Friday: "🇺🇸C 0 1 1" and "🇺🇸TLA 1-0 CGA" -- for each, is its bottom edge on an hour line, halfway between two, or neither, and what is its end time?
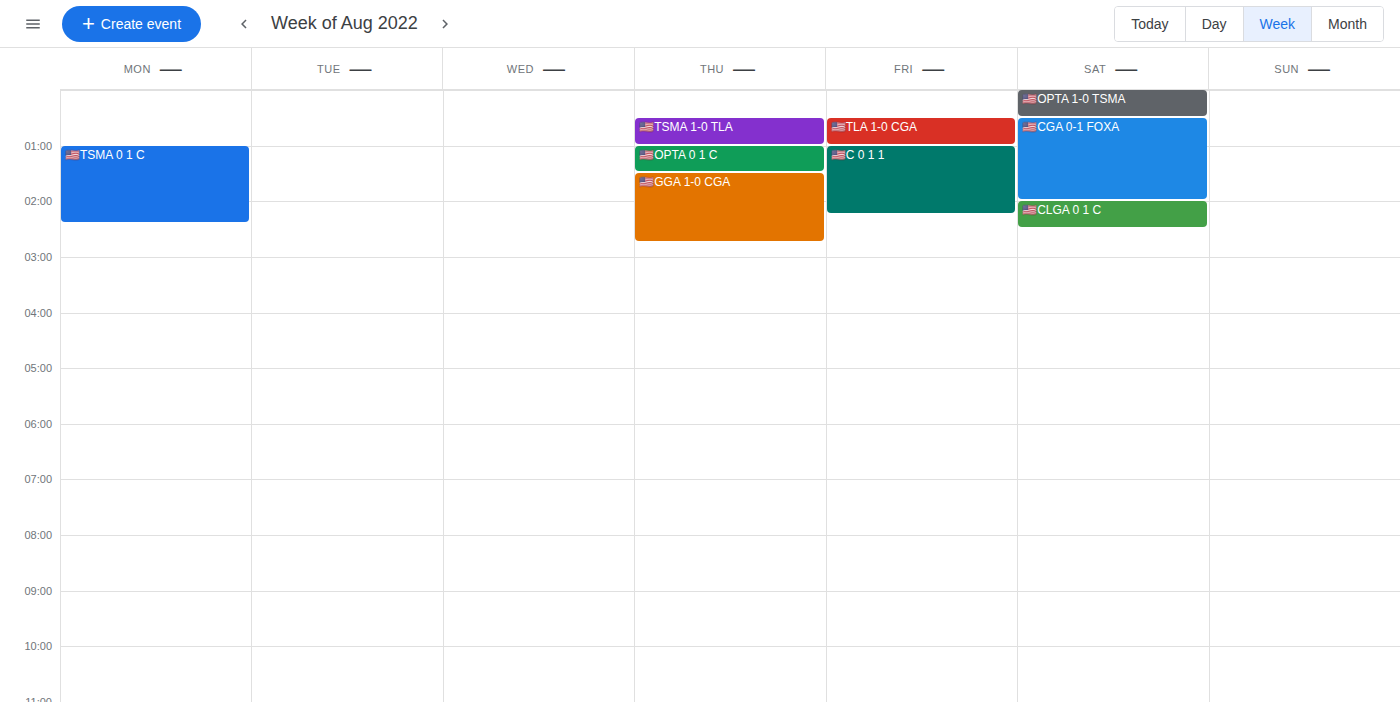
"🇺🇸C 0 1 1": 2:15 AM, neither: a quarter of the way from the 2 AM line to the 3 AM line. "🇺🇸TLA 1-0 CGA": 1:00 AM, exactly on the 1 AM line.